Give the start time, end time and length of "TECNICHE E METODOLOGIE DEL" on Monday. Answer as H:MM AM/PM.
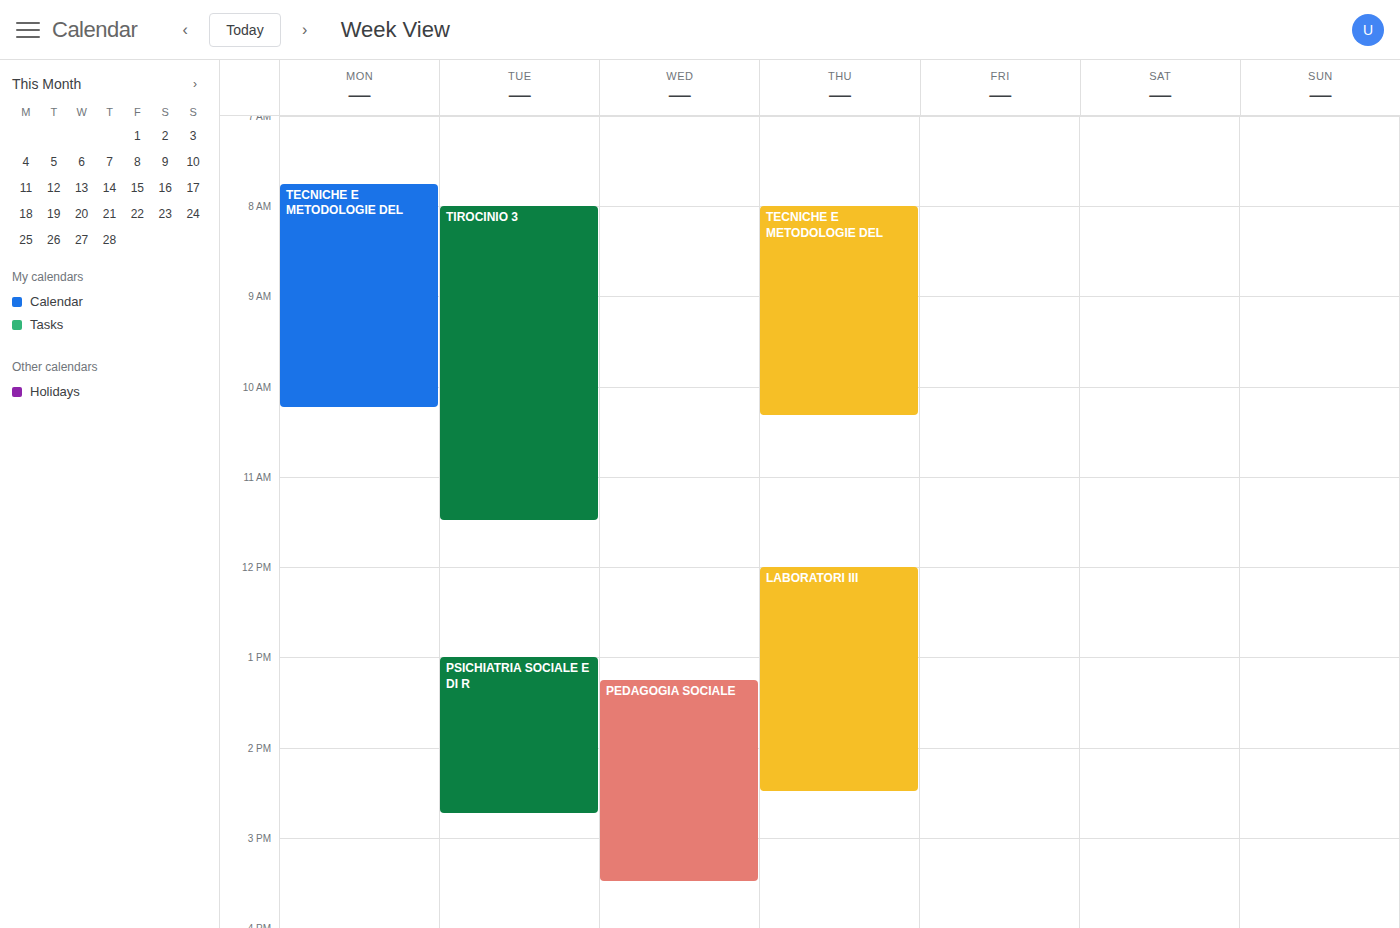
7:45 AM to 10:15 AM, 2 hours 30 minutes